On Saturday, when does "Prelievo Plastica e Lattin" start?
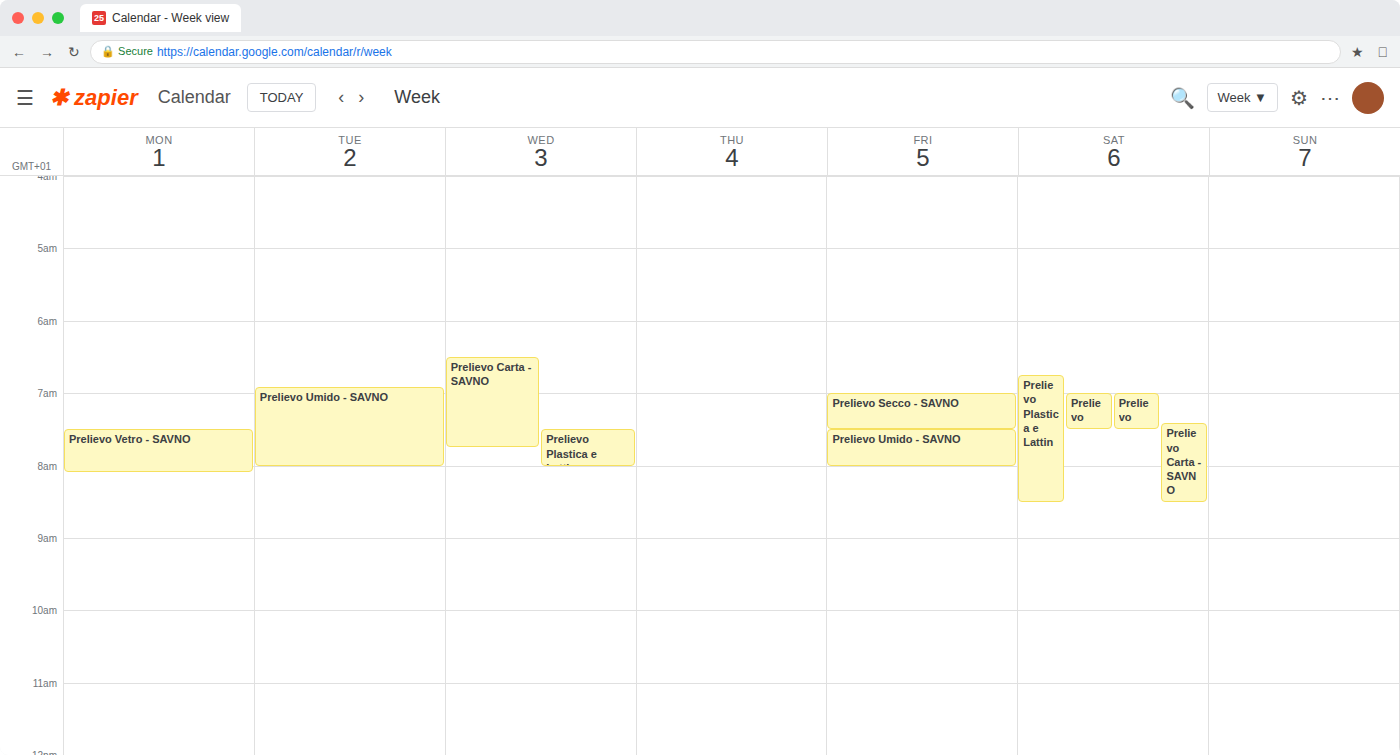
06:45